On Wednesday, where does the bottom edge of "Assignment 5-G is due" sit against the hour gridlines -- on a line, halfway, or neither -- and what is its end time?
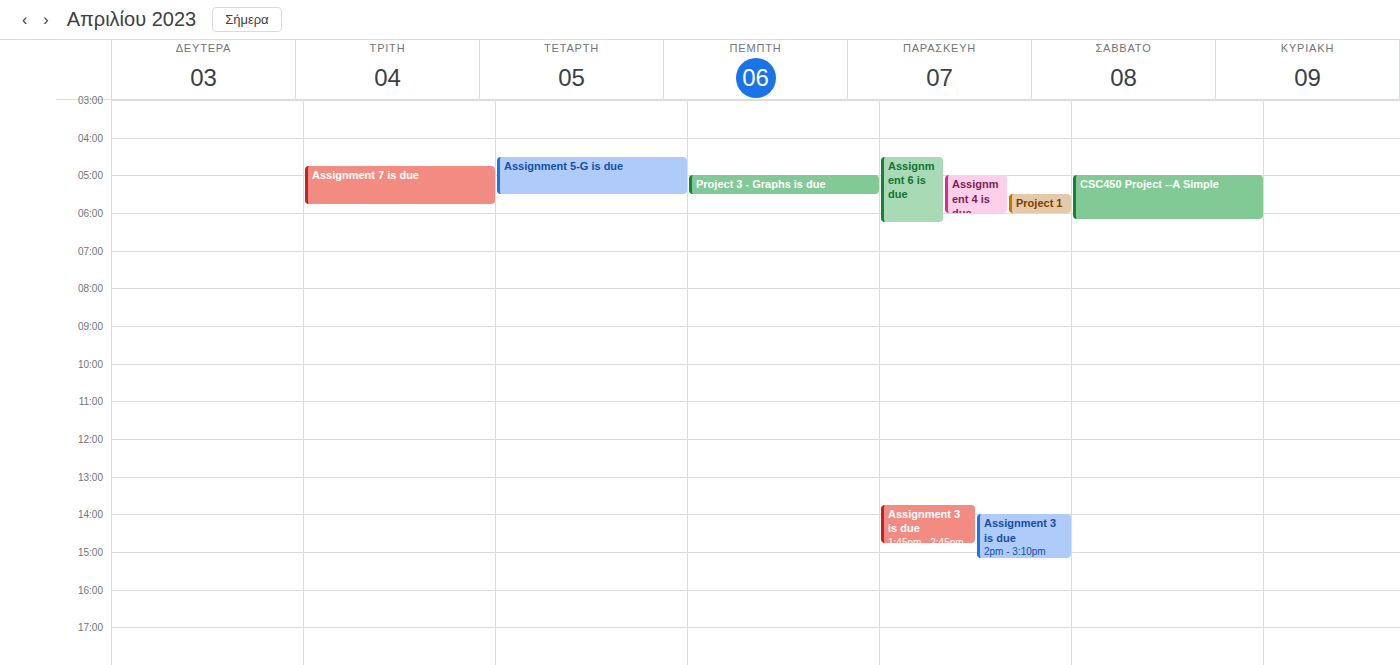
5:30 AM -- halfway between the 5 AM and 6 AM lines.